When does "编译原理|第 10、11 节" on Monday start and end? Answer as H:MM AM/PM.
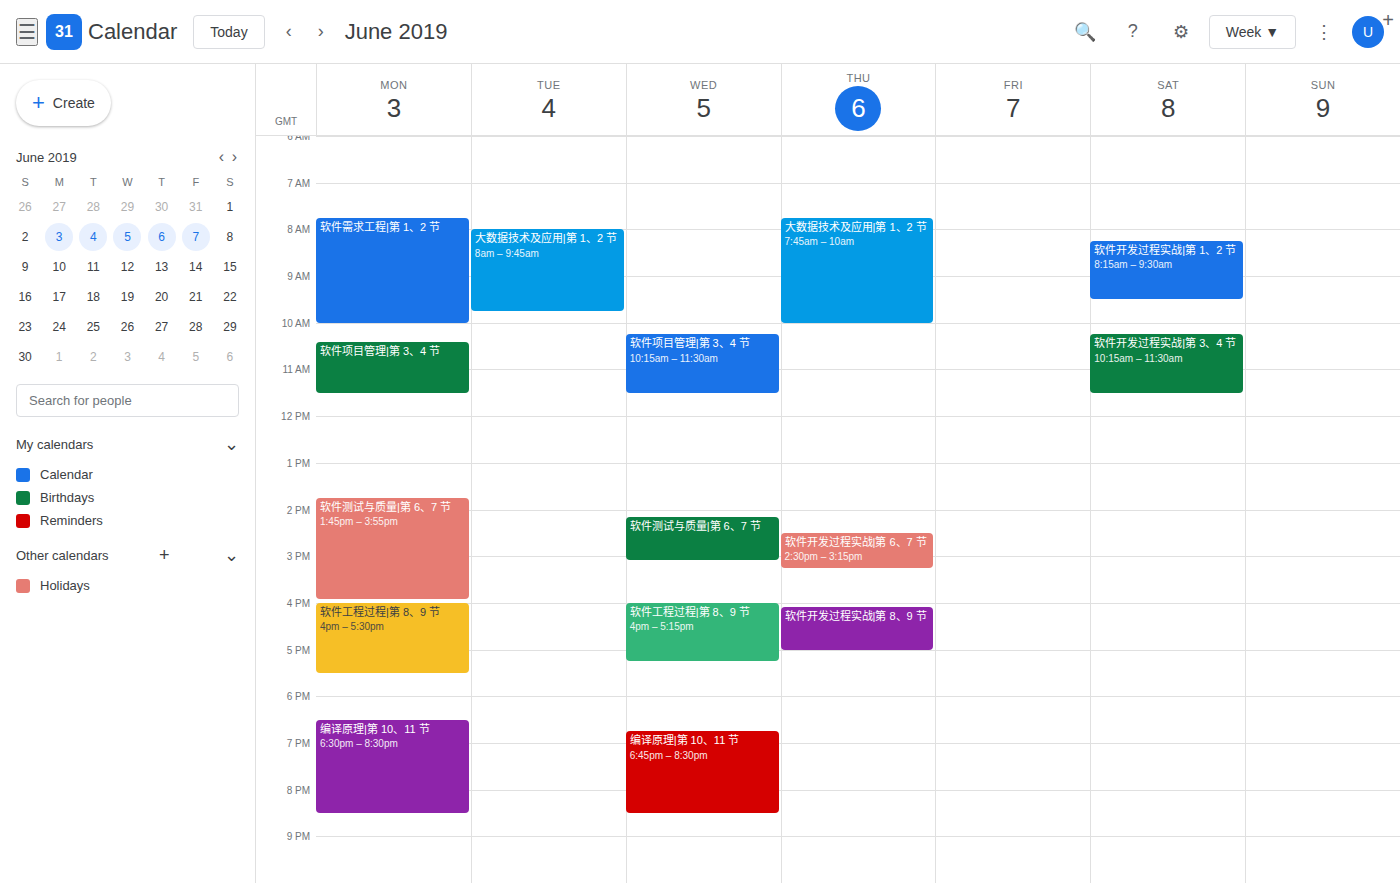
6:30 PM to 8:30 PM